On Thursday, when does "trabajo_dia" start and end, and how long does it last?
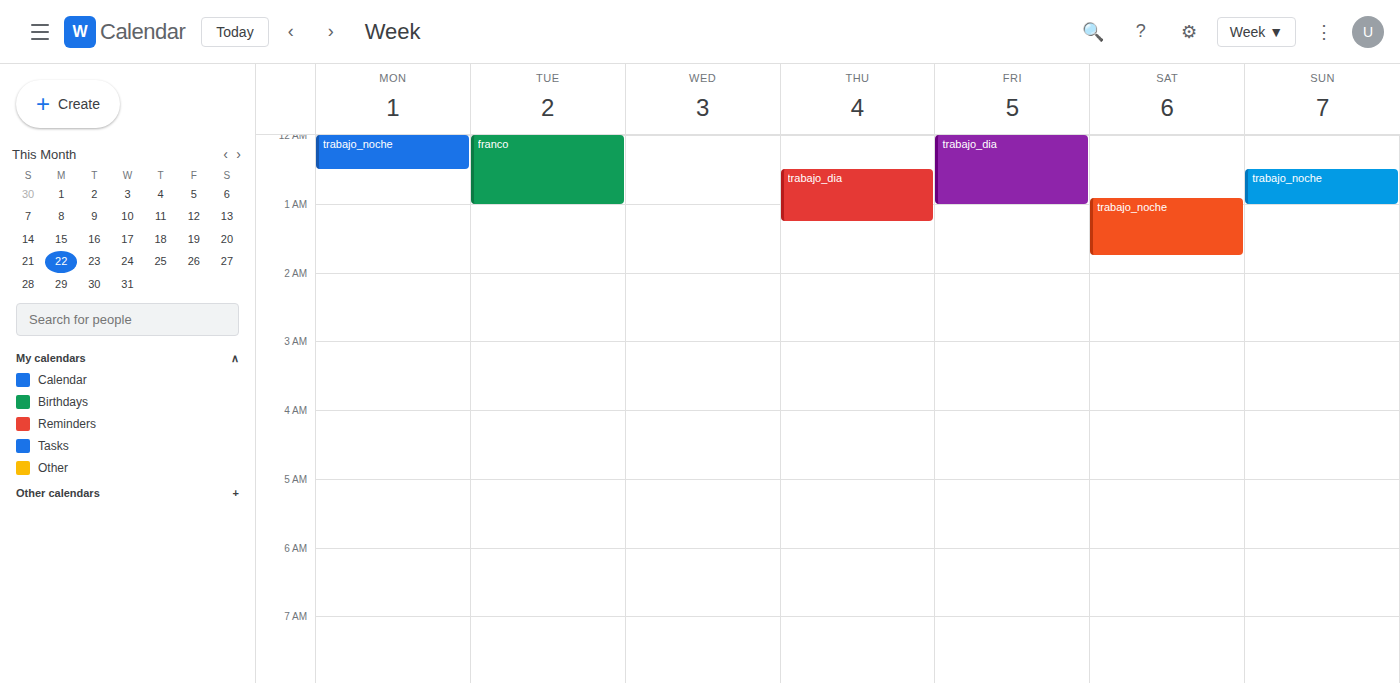
12:30 AM to 1:15 AM, 45 minutes